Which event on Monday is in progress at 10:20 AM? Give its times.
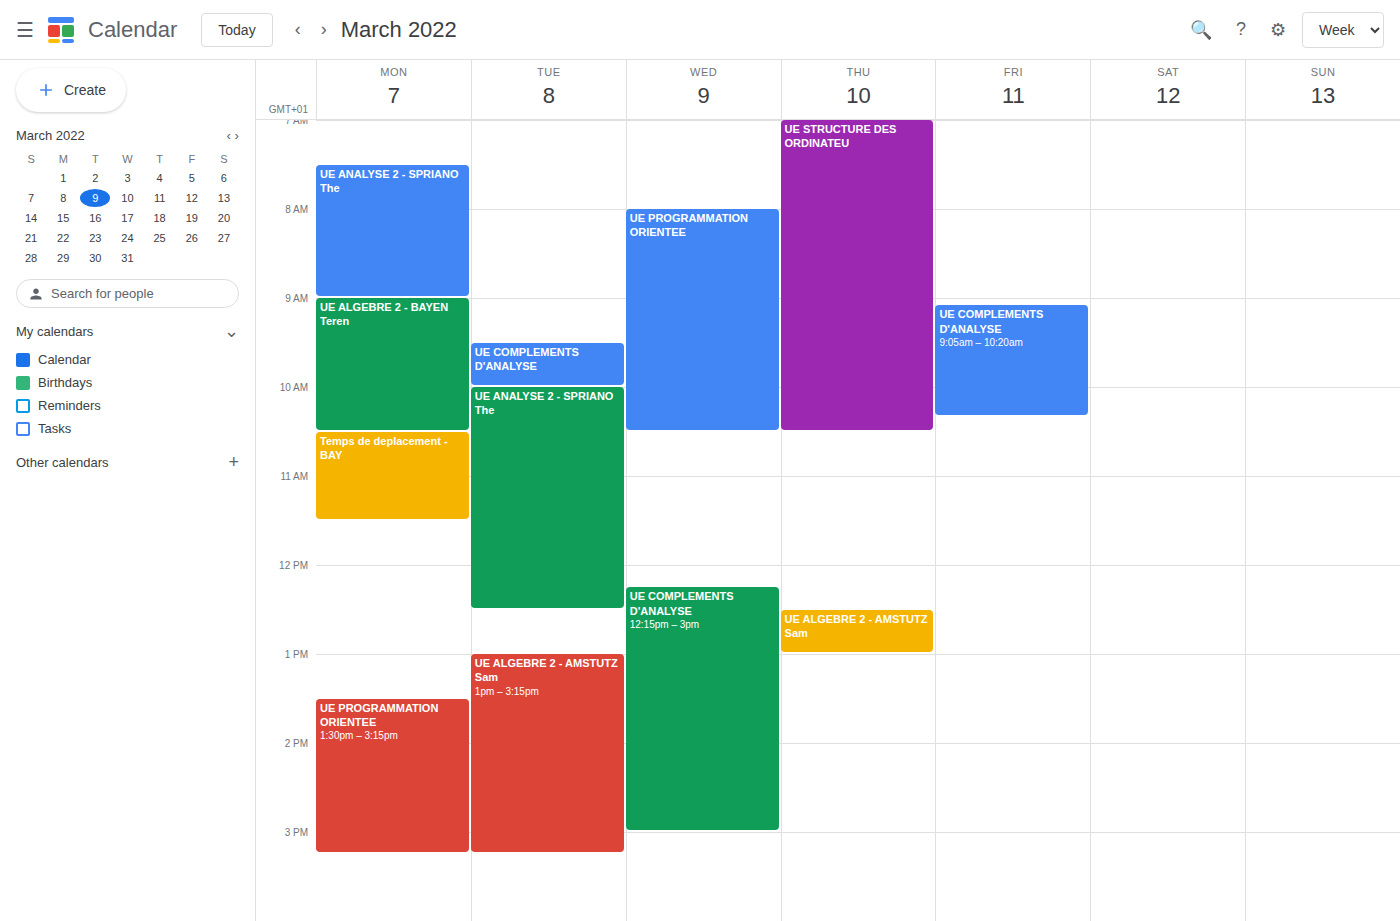
"UE ALGEBRE 2 - BAYEN Teren", 9:00 AM to 10:30 AM